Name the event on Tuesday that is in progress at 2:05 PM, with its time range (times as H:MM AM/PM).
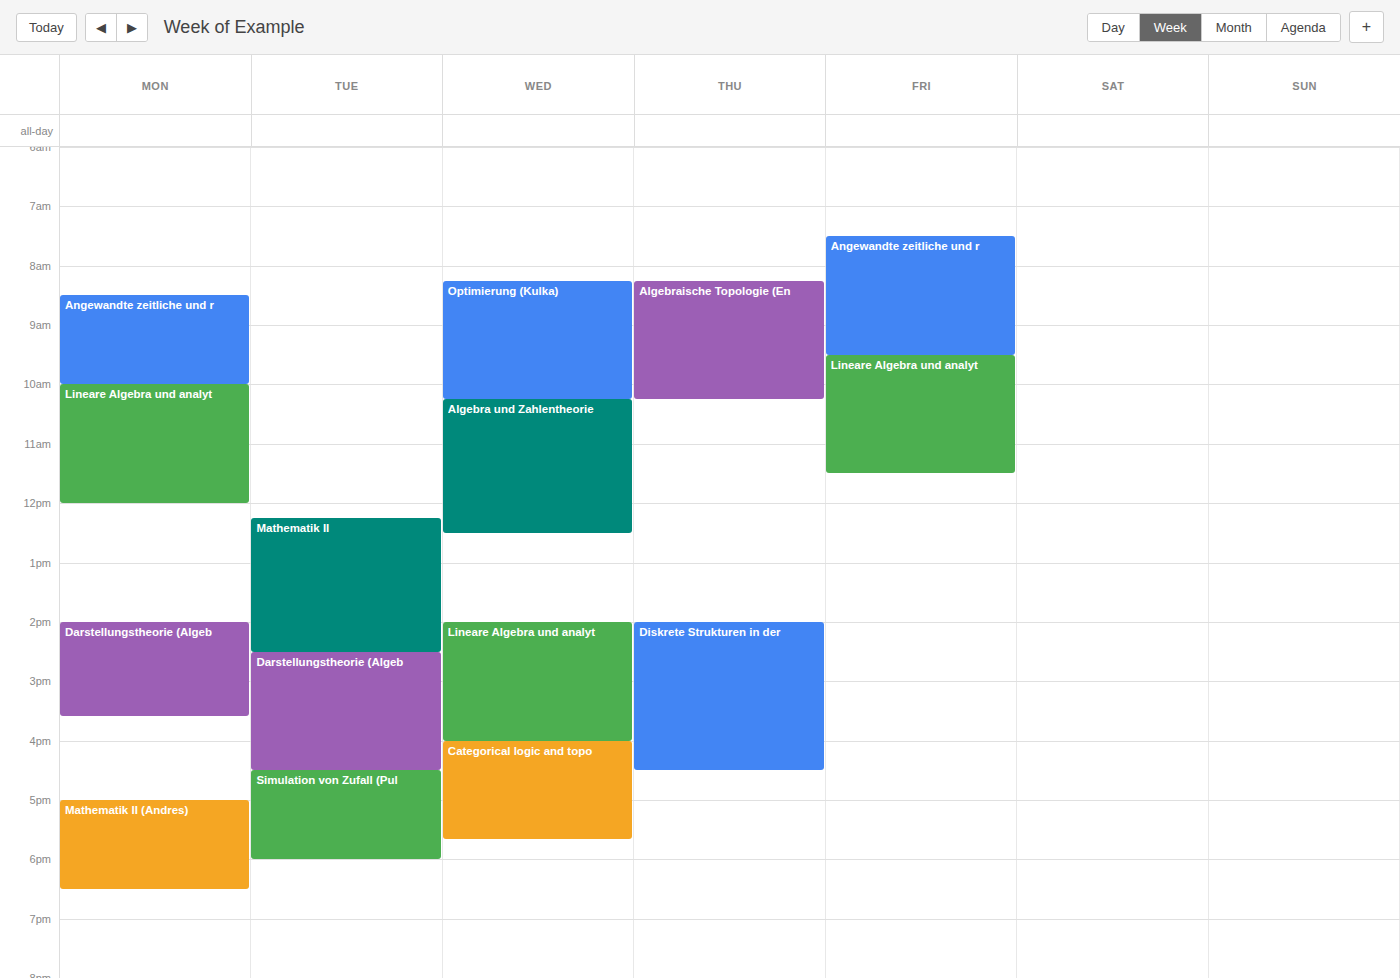
"Mathematik II", 12:15 PM to 2:30 PM